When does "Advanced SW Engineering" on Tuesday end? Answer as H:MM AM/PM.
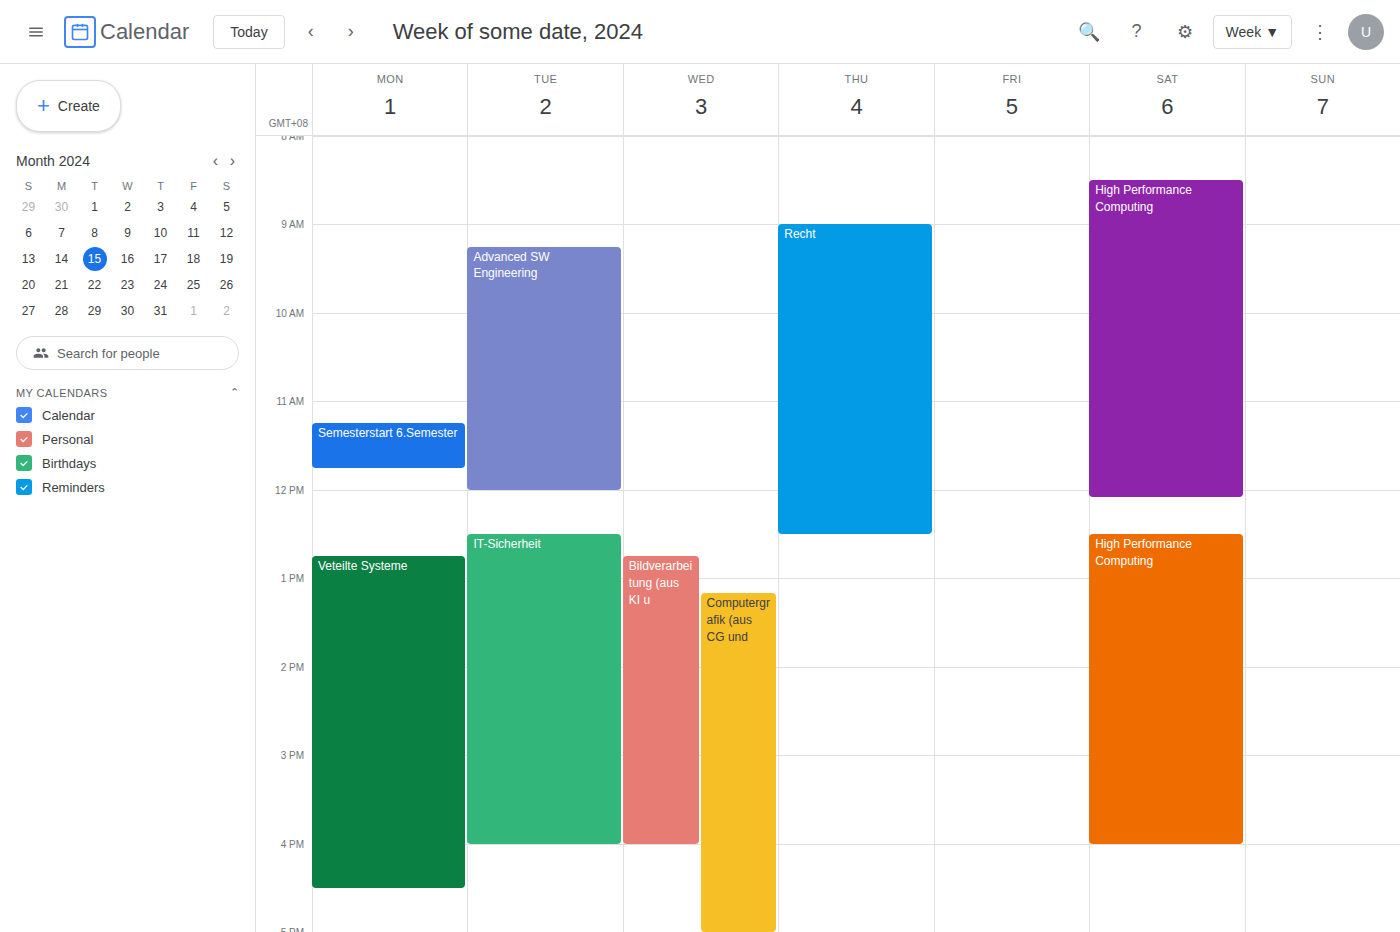
12:00 PM